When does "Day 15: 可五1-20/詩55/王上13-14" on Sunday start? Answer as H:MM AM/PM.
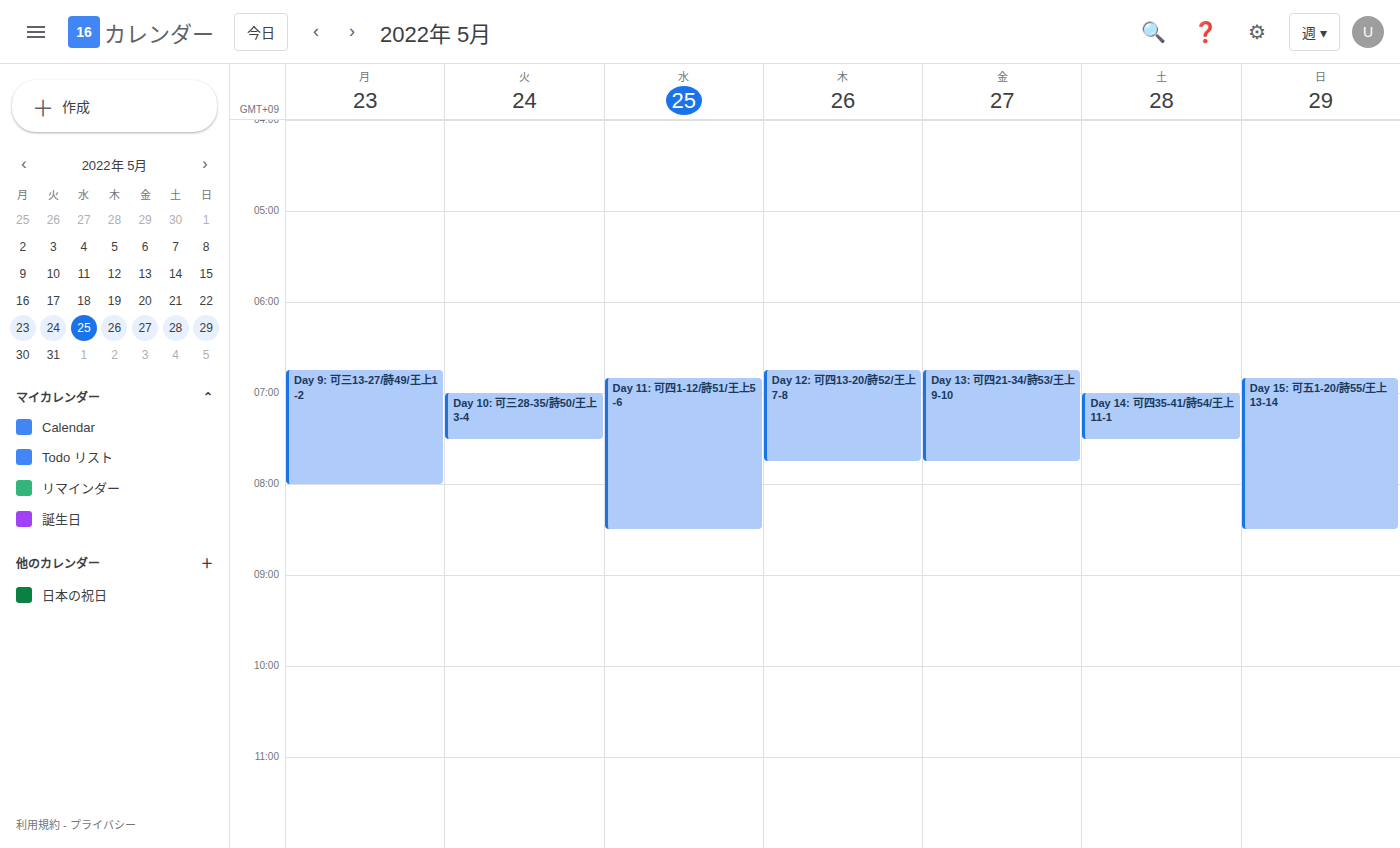
6:50 AM